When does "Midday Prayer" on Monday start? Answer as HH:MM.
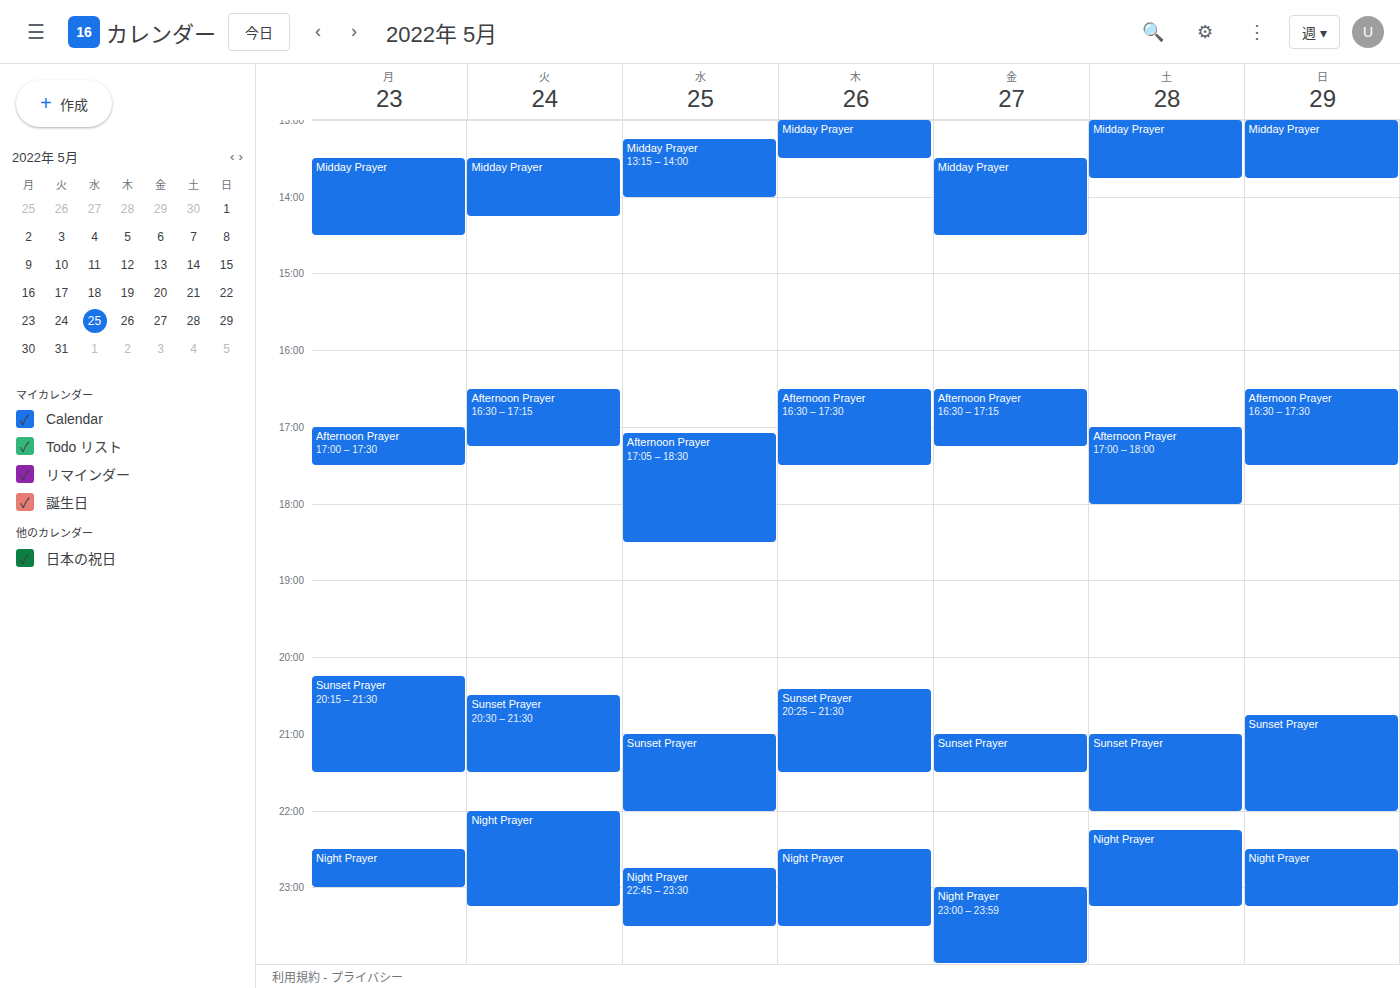
13:30